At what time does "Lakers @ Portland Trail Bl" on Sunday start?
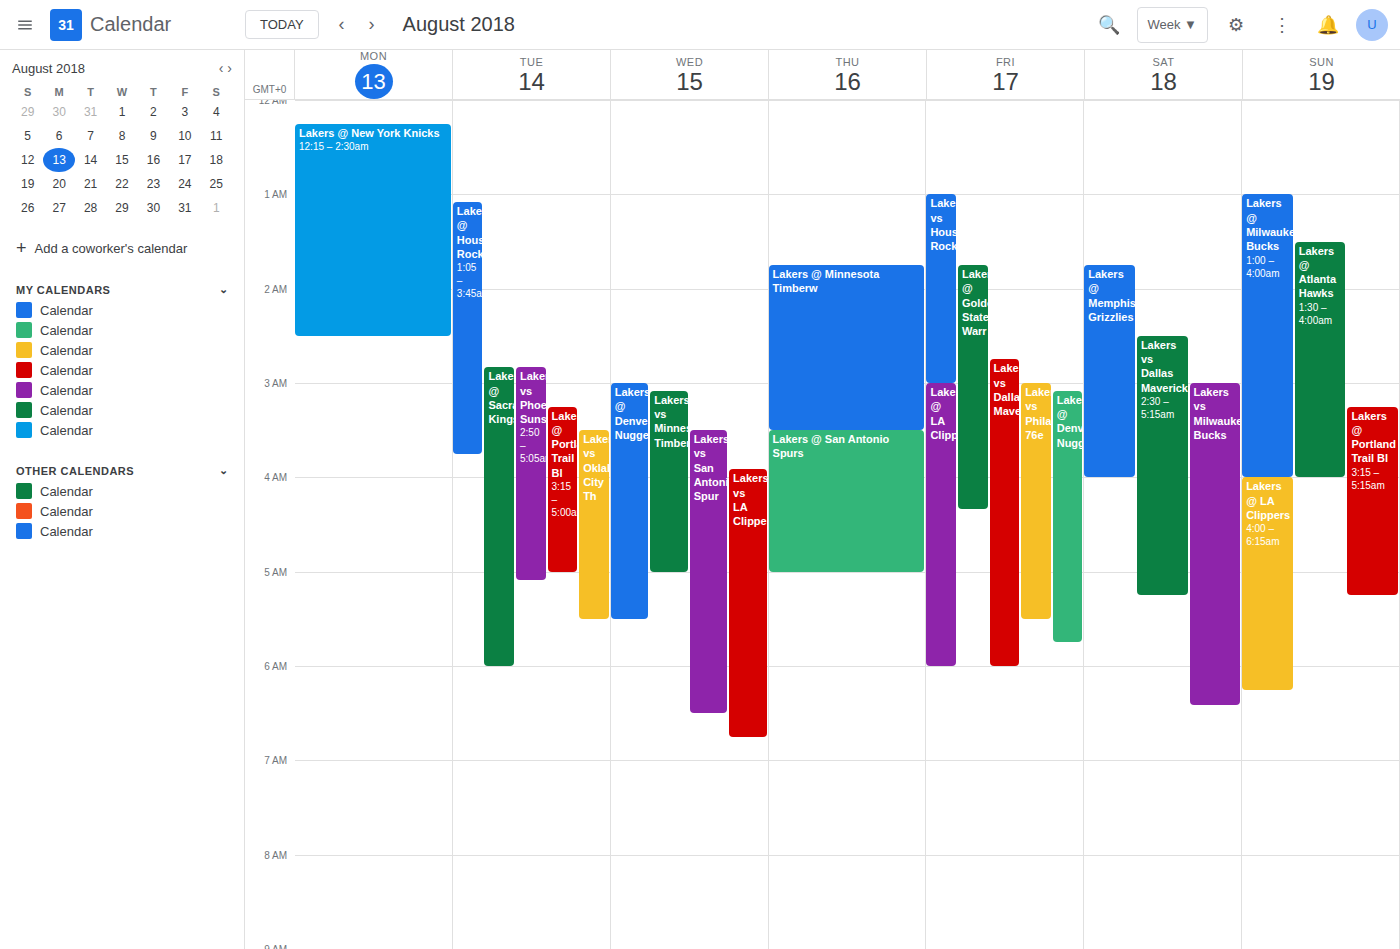
3:15 AM